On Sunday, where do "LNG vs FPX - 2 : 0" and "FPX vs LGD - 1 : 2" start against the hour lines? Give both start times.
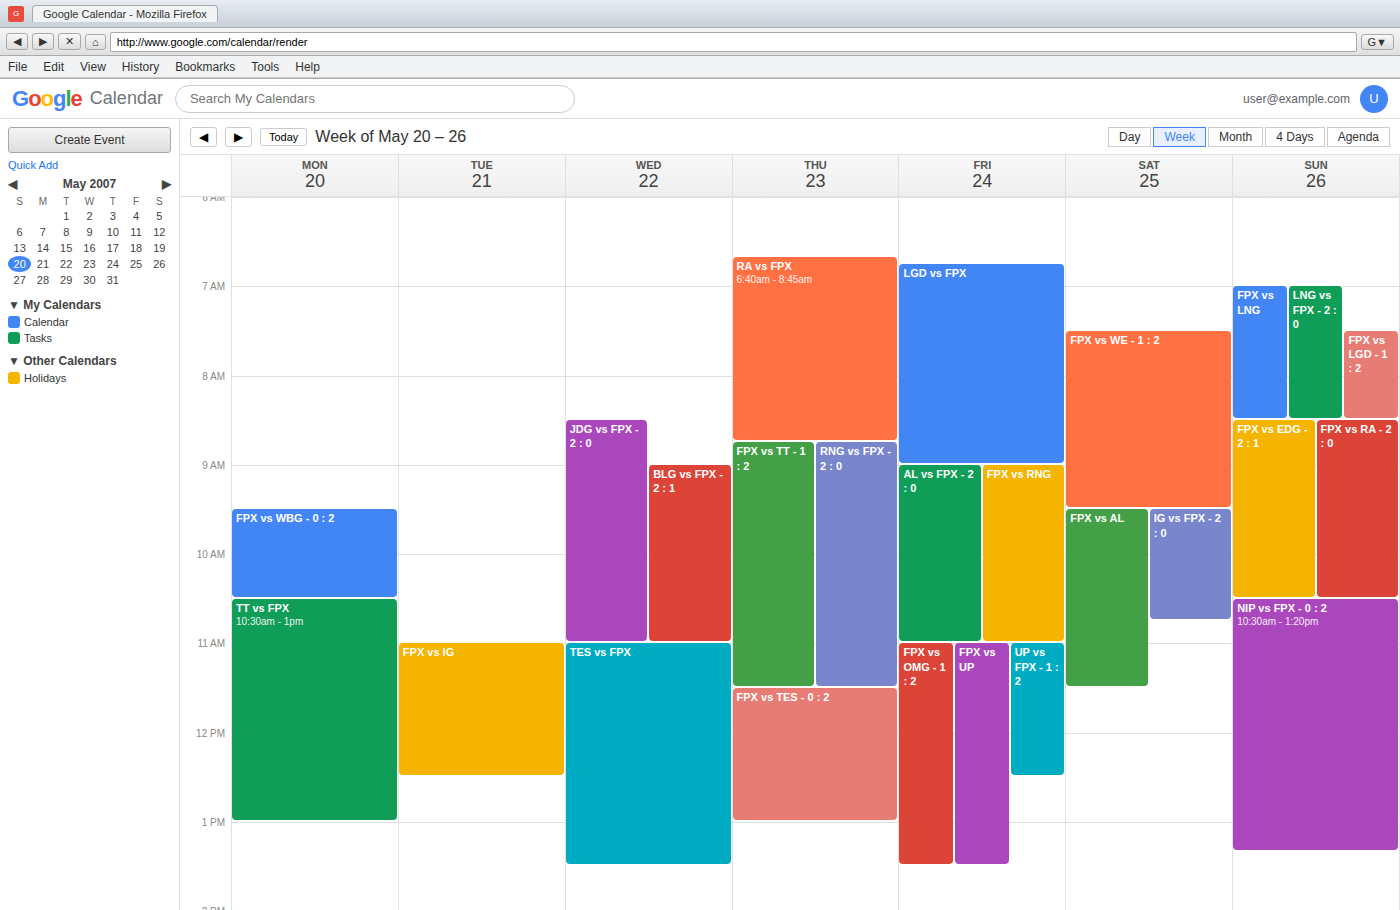
"LNG vs FPX - 2 : 0": 7:00 AM, exactly on the 7 AM line. "FPX vs LGD - 1 : 2": 7:30 AM, halfway between the 7 AM and 8 AM lines.